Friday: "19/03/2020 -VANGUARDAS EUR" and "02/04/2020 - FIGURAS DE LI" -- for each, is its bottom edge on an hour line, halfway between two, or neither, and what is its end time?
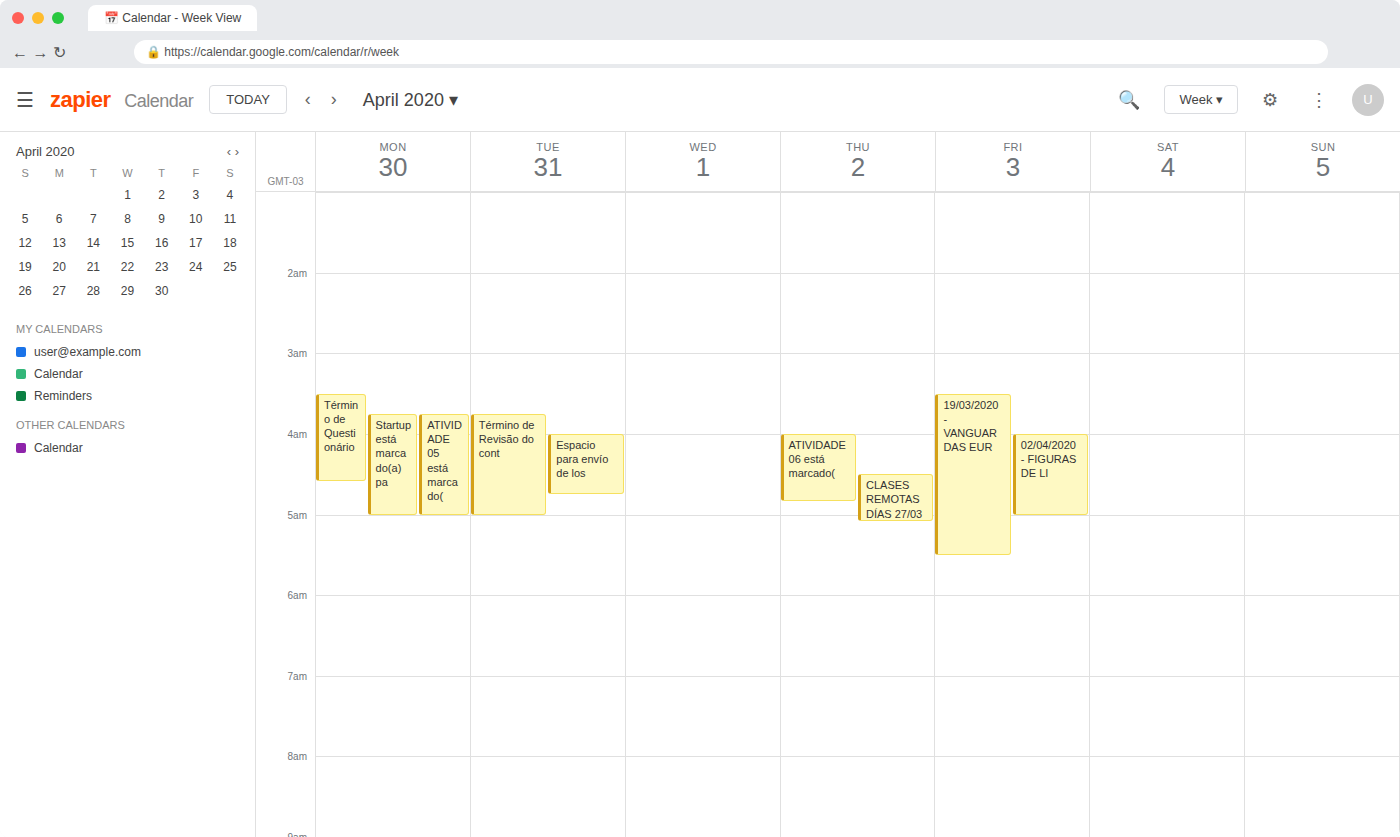
"19/03/2020 -VANGUARDAS EUR": 5:30 AM, halfway between the 5 AM and 6 AM lines. "02/04/2020 - FIGURAS DE LI": 5:00 AM, exactly on the 5 AM line.